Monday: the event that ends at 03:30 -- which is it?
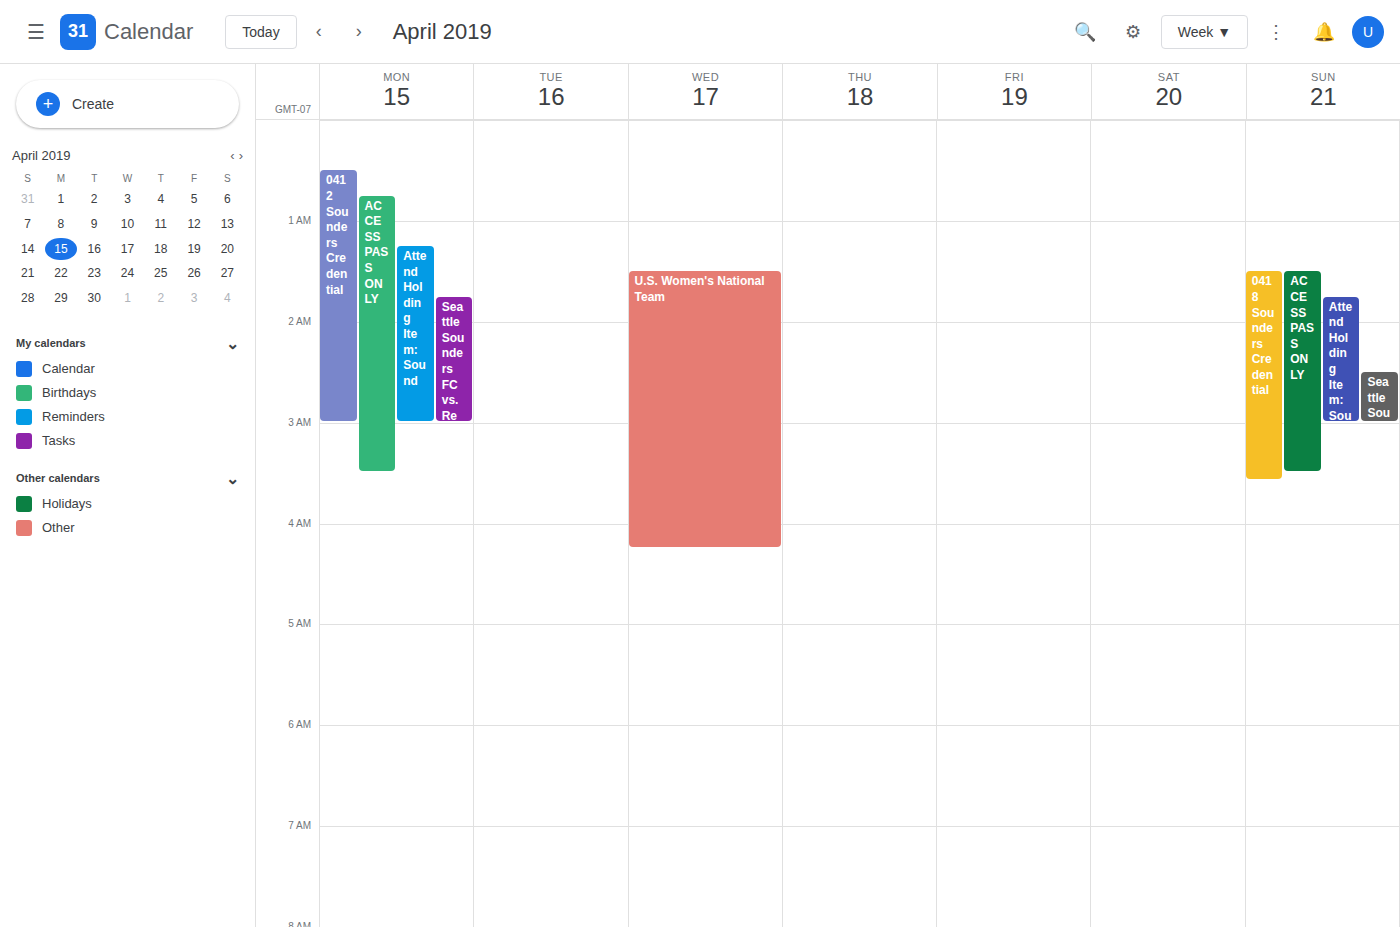
"ACCESS PASS ONLY"